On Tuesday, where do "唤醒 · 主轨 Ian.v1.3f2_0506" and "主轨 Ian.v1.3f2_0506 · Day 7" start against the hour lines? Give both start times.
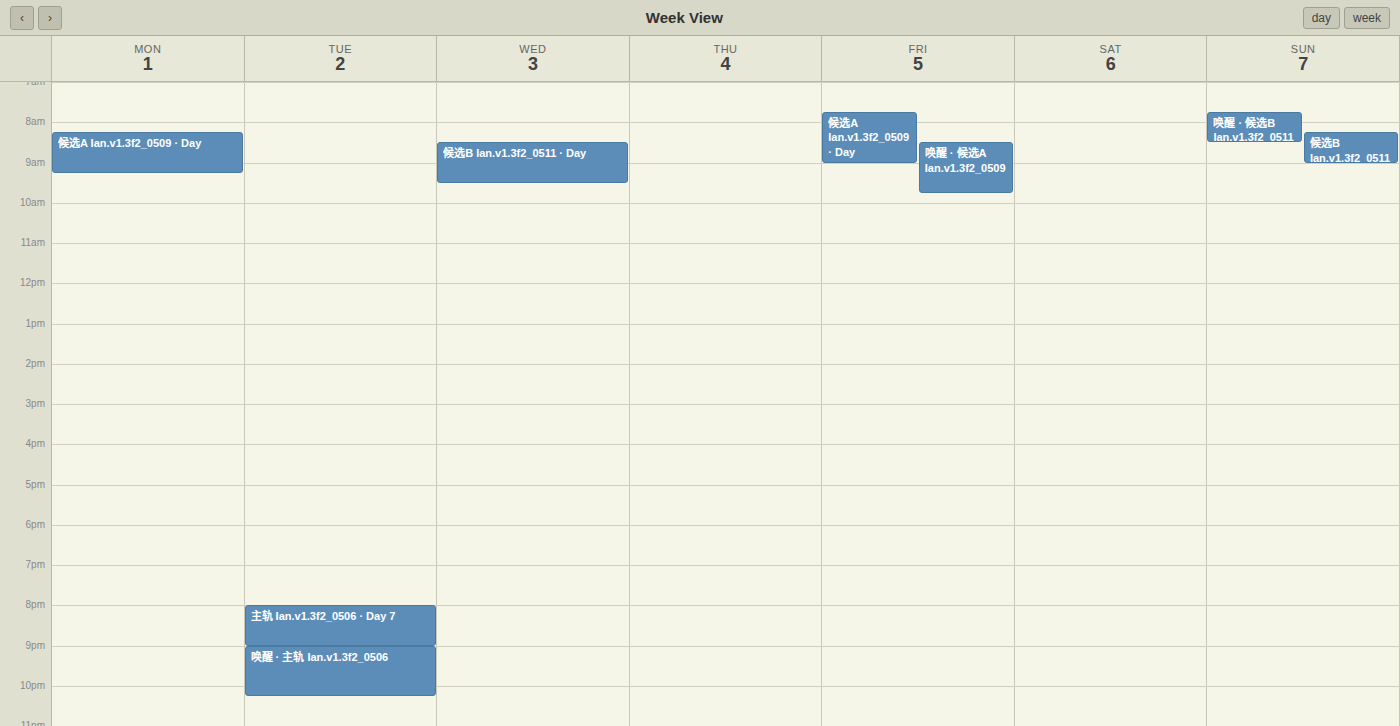
"唤醒 · 主轨 Ian.v1.3f2_0506": 9:00 PM, exactly on the 9 PM line. "主轨 Ian.v1.3f2_0506 · Day 7": 8:00 PM, exactly on the 8 PM line.